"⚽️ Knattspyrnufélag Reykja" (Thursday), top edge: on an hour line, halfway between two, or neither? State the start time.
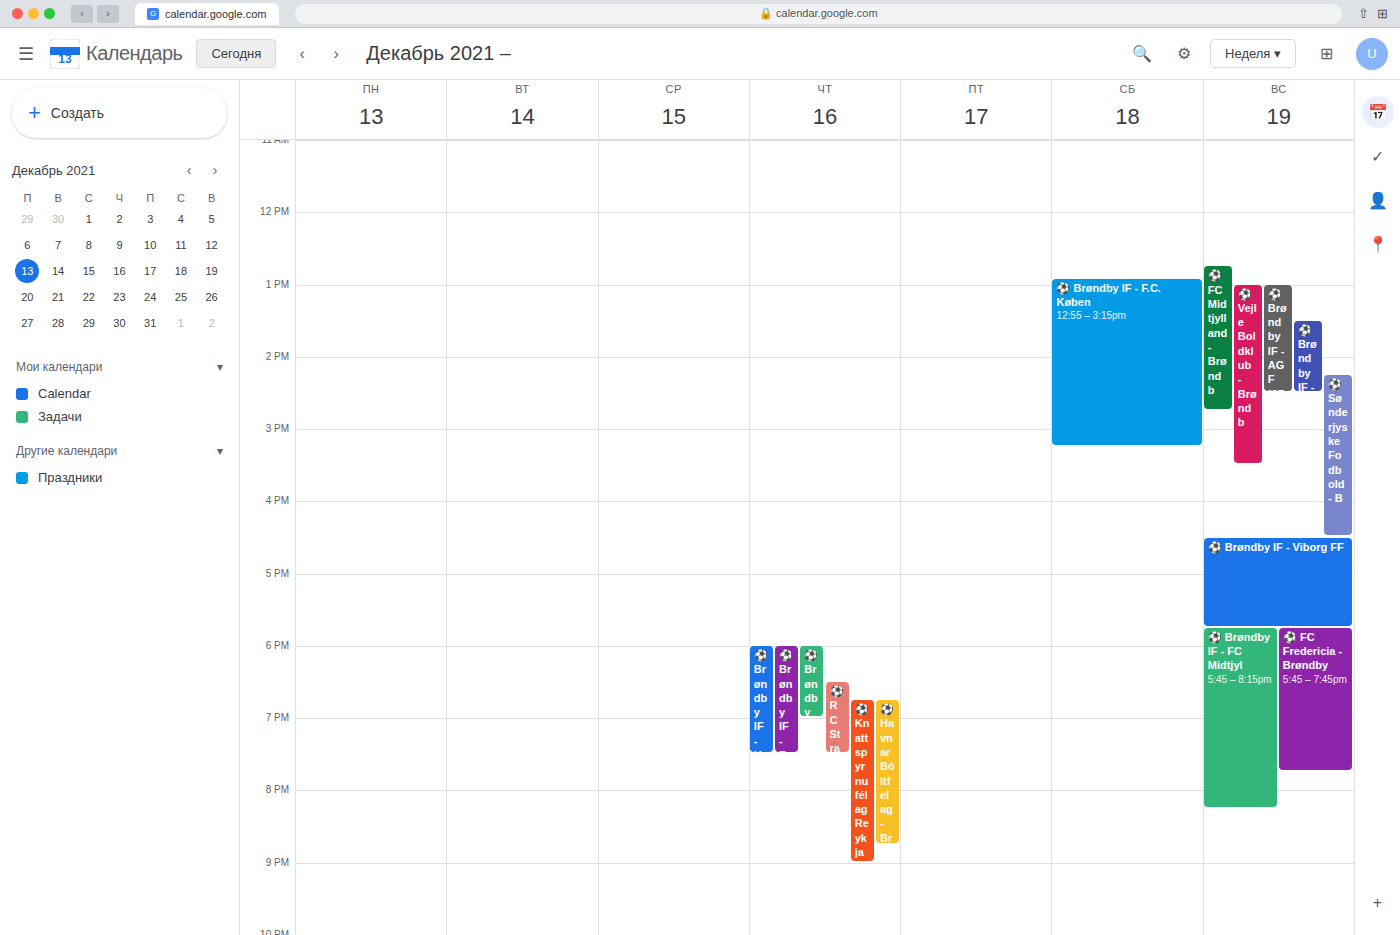
6:45 PM -- neither: three quarters of the way from the 6 PM line to the 7 PM line.